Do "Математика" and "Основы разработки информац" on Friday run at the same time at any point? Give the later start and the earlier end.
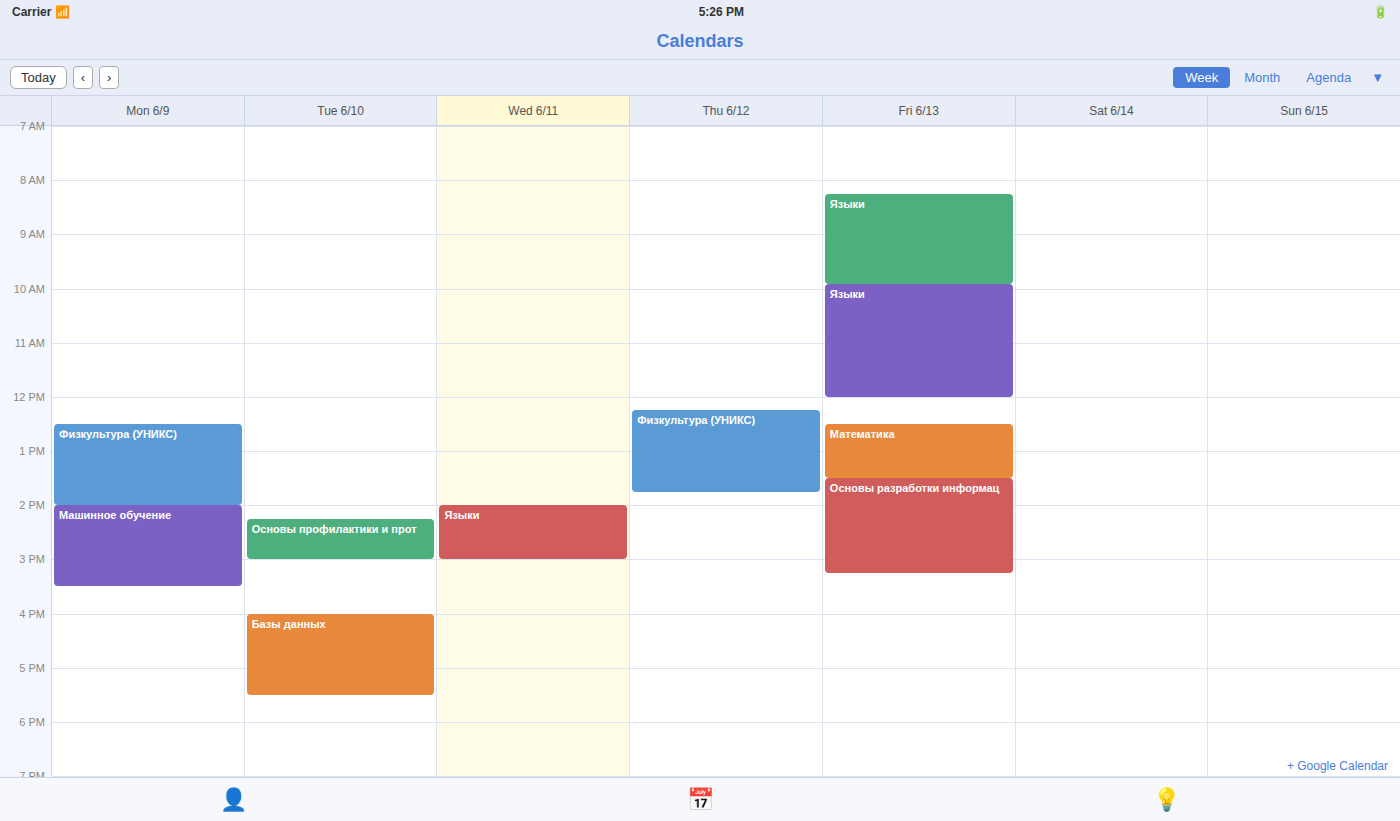
"Математика" ends at 1:30 PM, exactly when "Основы разработки информац" starts -- they touch but do not overlap.